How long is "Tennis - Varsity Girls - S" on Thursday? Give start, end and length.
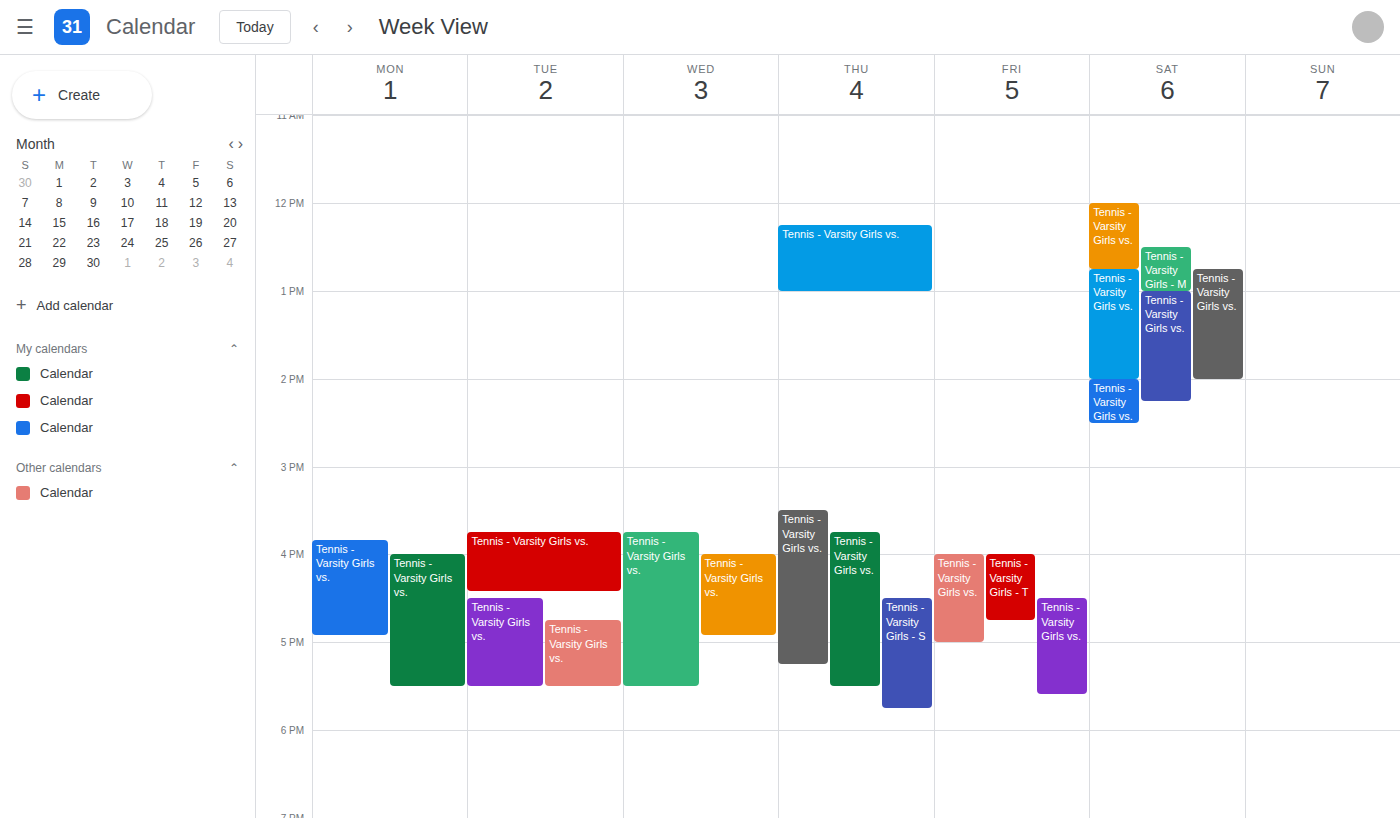
4:30 PM to 5:45 PM, 1 hour 15 minutes